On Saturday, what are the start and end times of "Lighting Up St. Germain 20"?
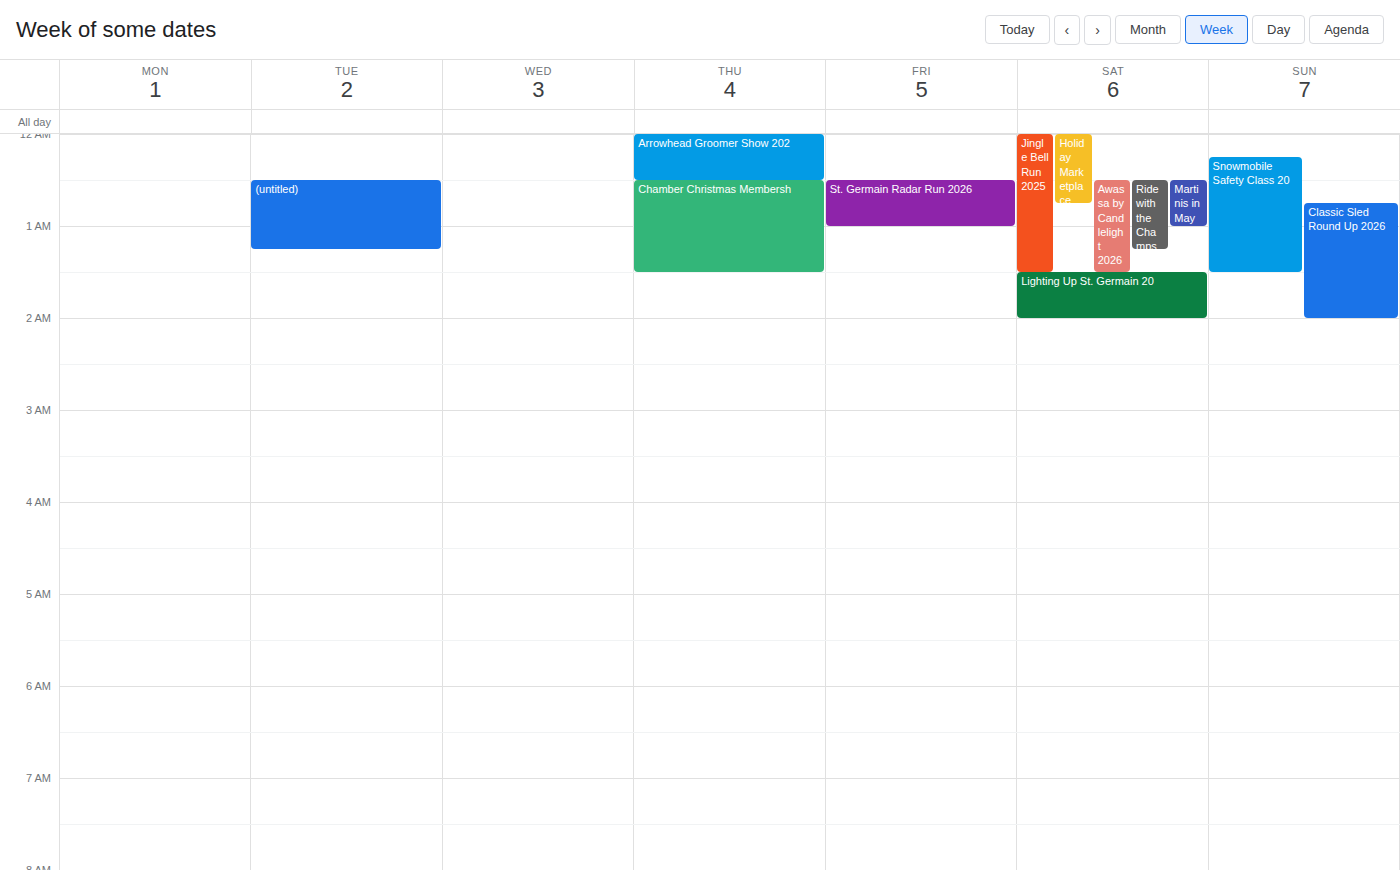
1:30 AM to 2:00 AM